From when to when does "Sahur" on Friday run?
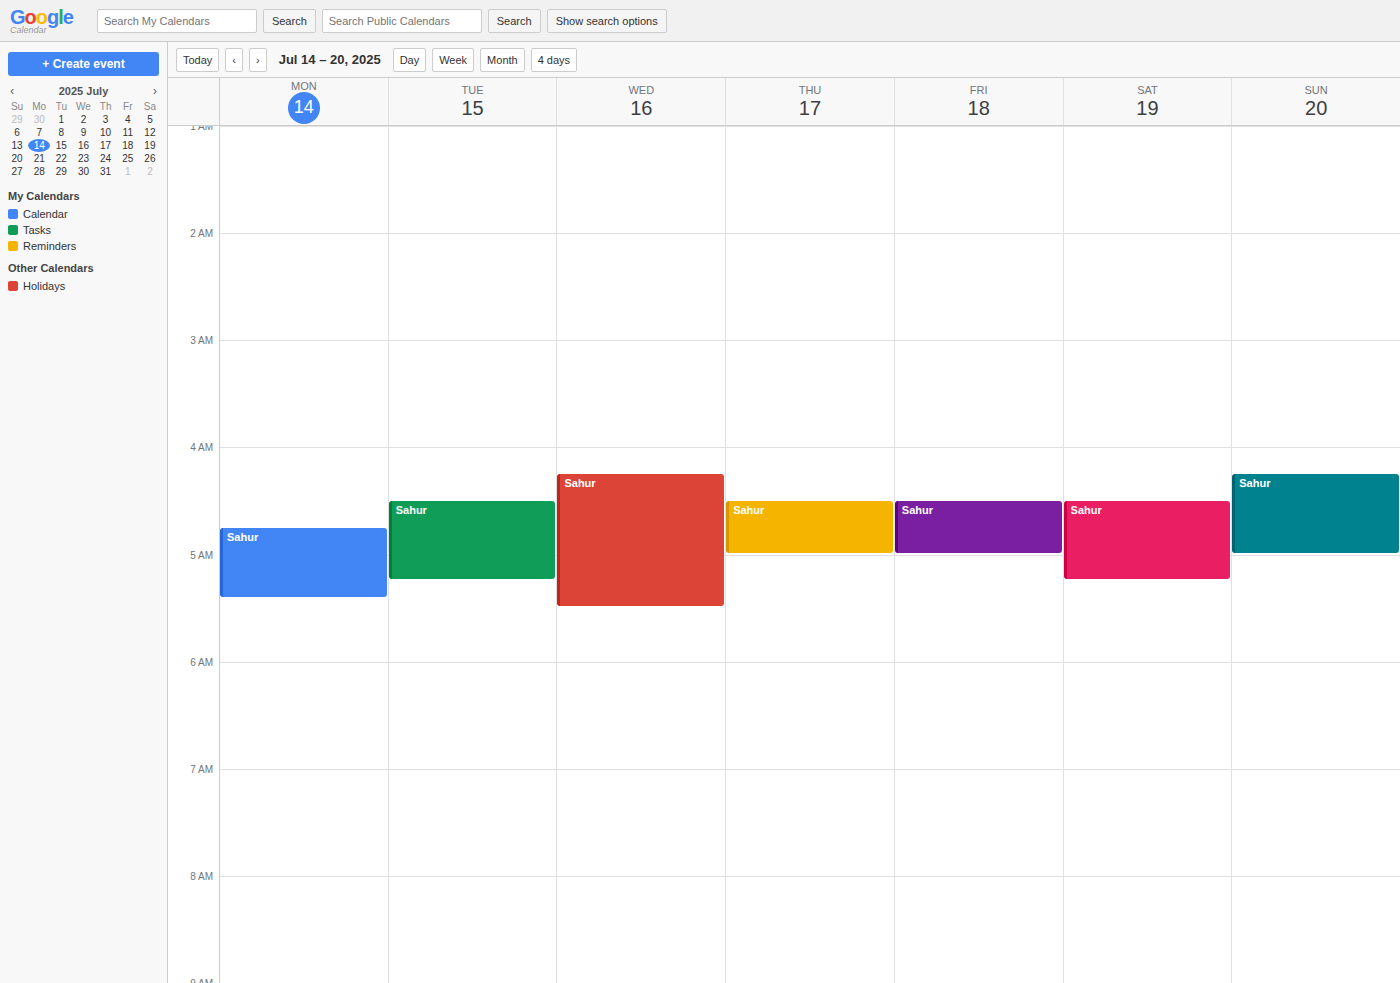
4:30 AM to 5:00 AM